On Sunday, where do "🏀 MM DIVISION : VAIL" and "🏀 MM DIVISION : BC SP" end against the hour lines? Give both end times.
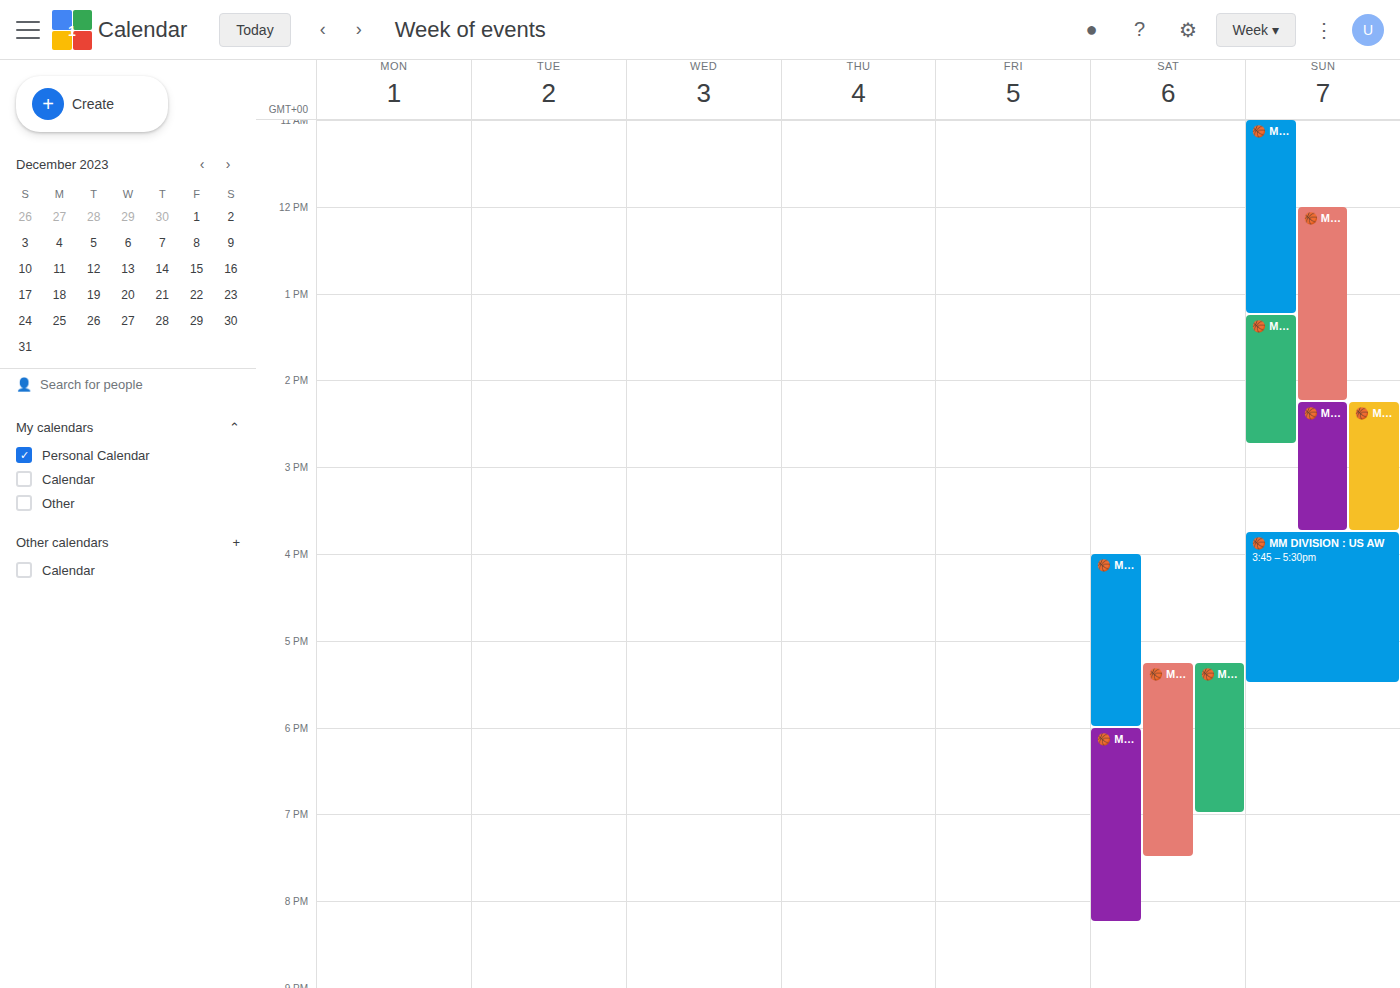
"🏀 MM DIVISION : VAIL": 1:15 PM, neither: a quarter of the way from the 1 PM line to the 2 PM line. "🏀 MM DIVISION : BC SP": 2:15 PM, neither: a quarter of the way from the 2 PM line to the 3 PM line.